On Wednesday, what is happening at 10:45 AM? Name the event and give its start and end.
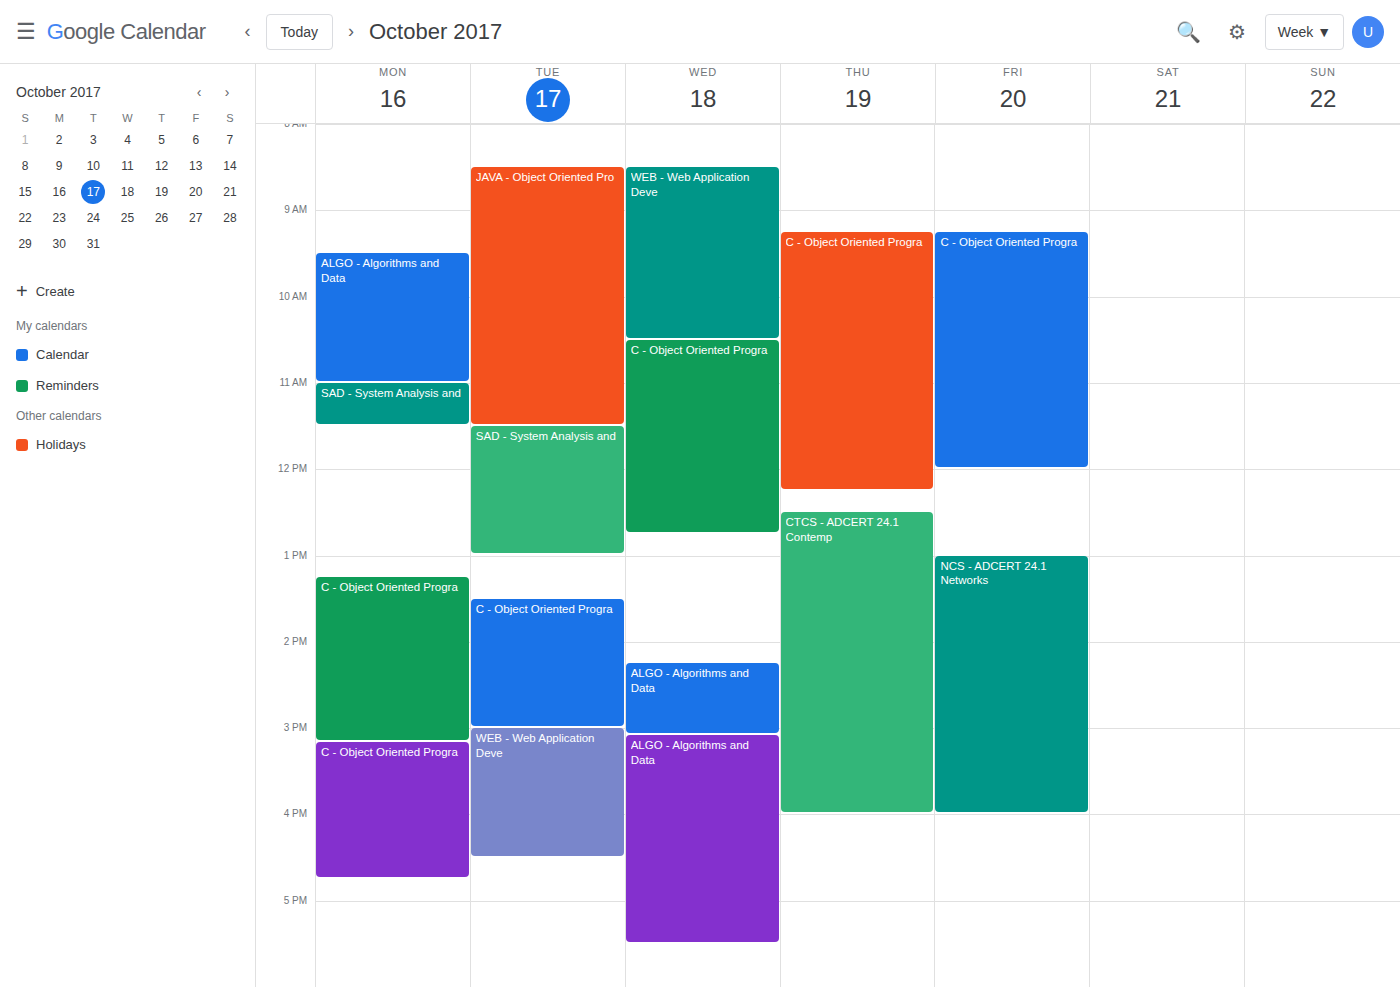
"C - Object Oriented Progra", 10:30 AM to 12:45 PM